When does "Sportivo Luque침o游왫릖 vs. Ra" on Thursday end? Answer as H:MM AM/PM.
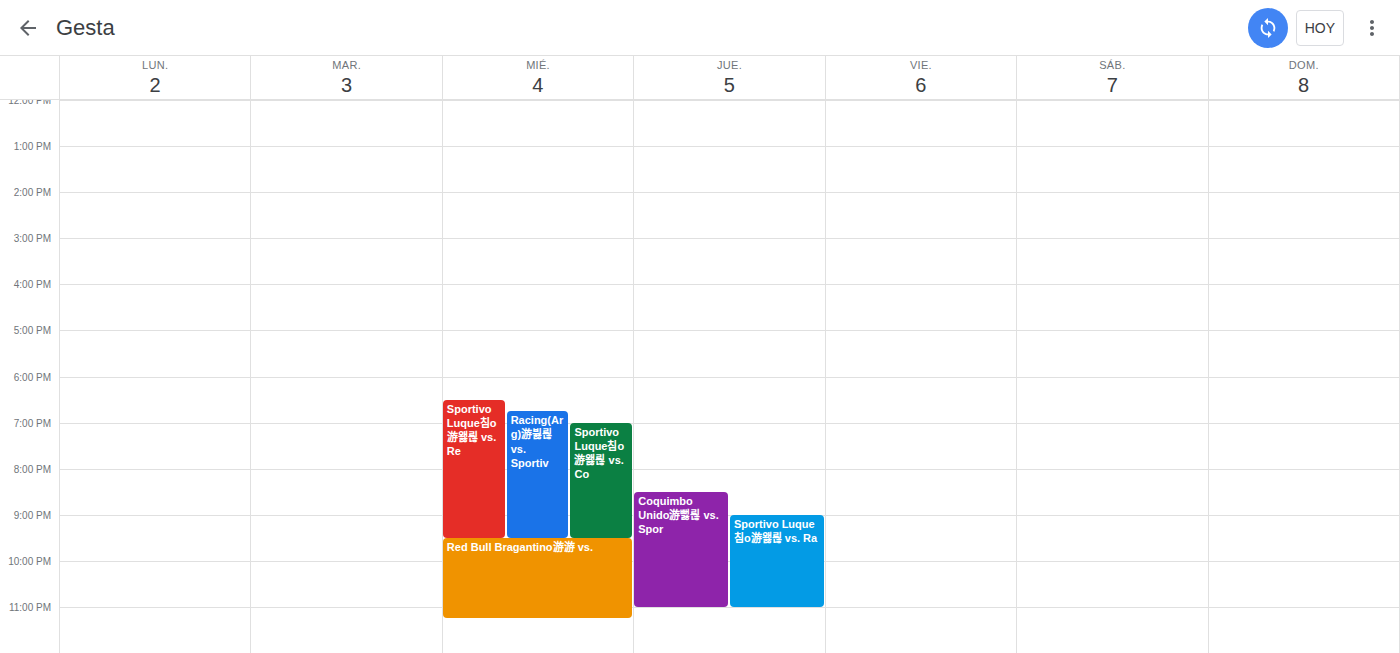
11:00 PM